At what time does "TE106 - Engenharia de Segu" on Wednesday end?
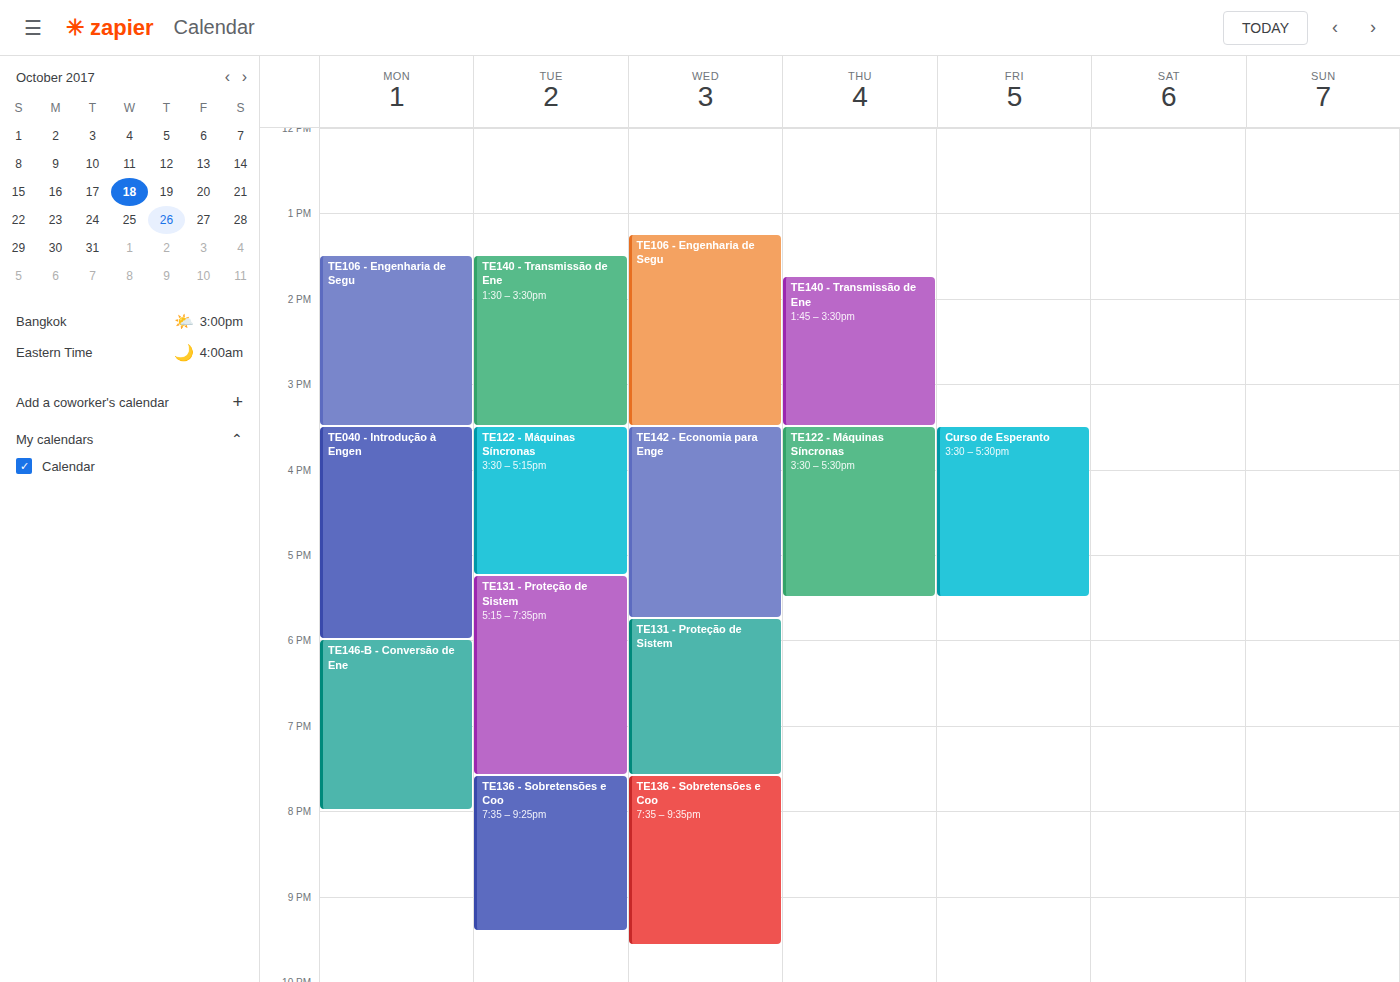
3:30 PM